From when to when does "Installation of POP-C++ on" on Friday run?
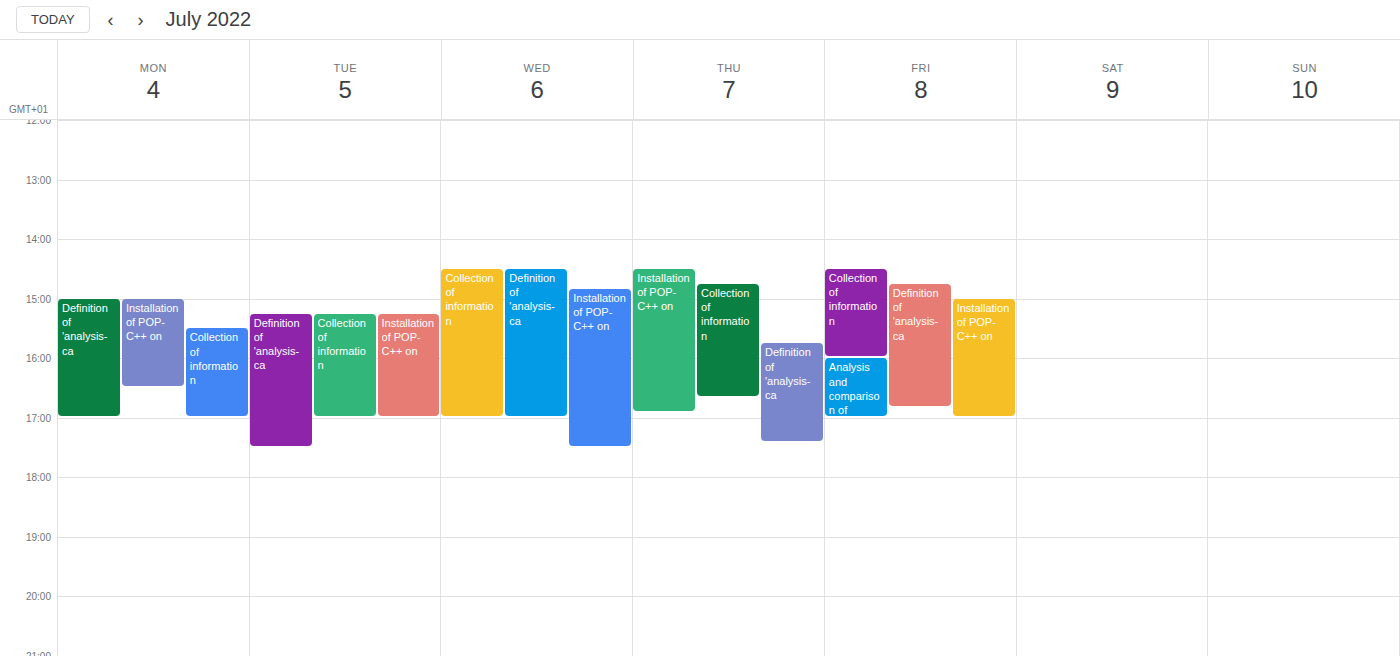
3:00 PM to 5:00 PM